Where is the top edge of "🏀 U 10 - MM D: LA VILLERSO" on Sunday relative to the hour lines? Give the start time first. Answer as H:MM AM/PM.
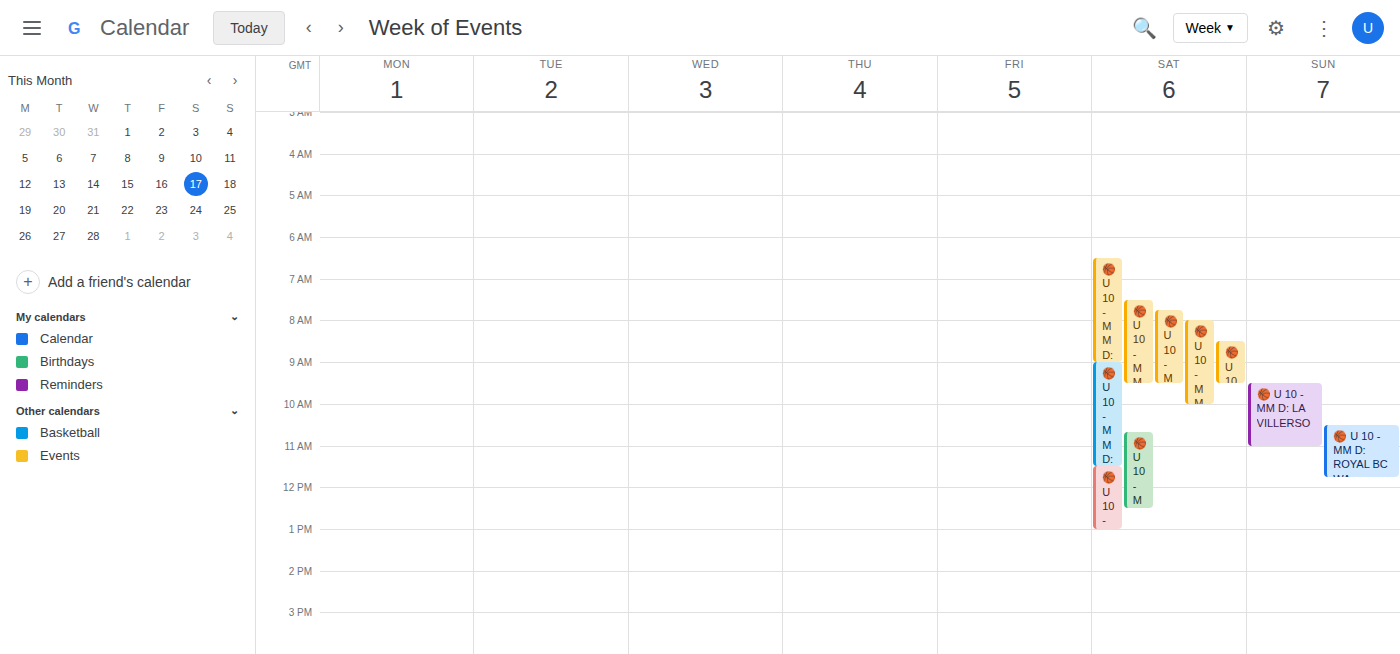
9:30 AM -- halfway between the 9 AM and 10 AM lines.